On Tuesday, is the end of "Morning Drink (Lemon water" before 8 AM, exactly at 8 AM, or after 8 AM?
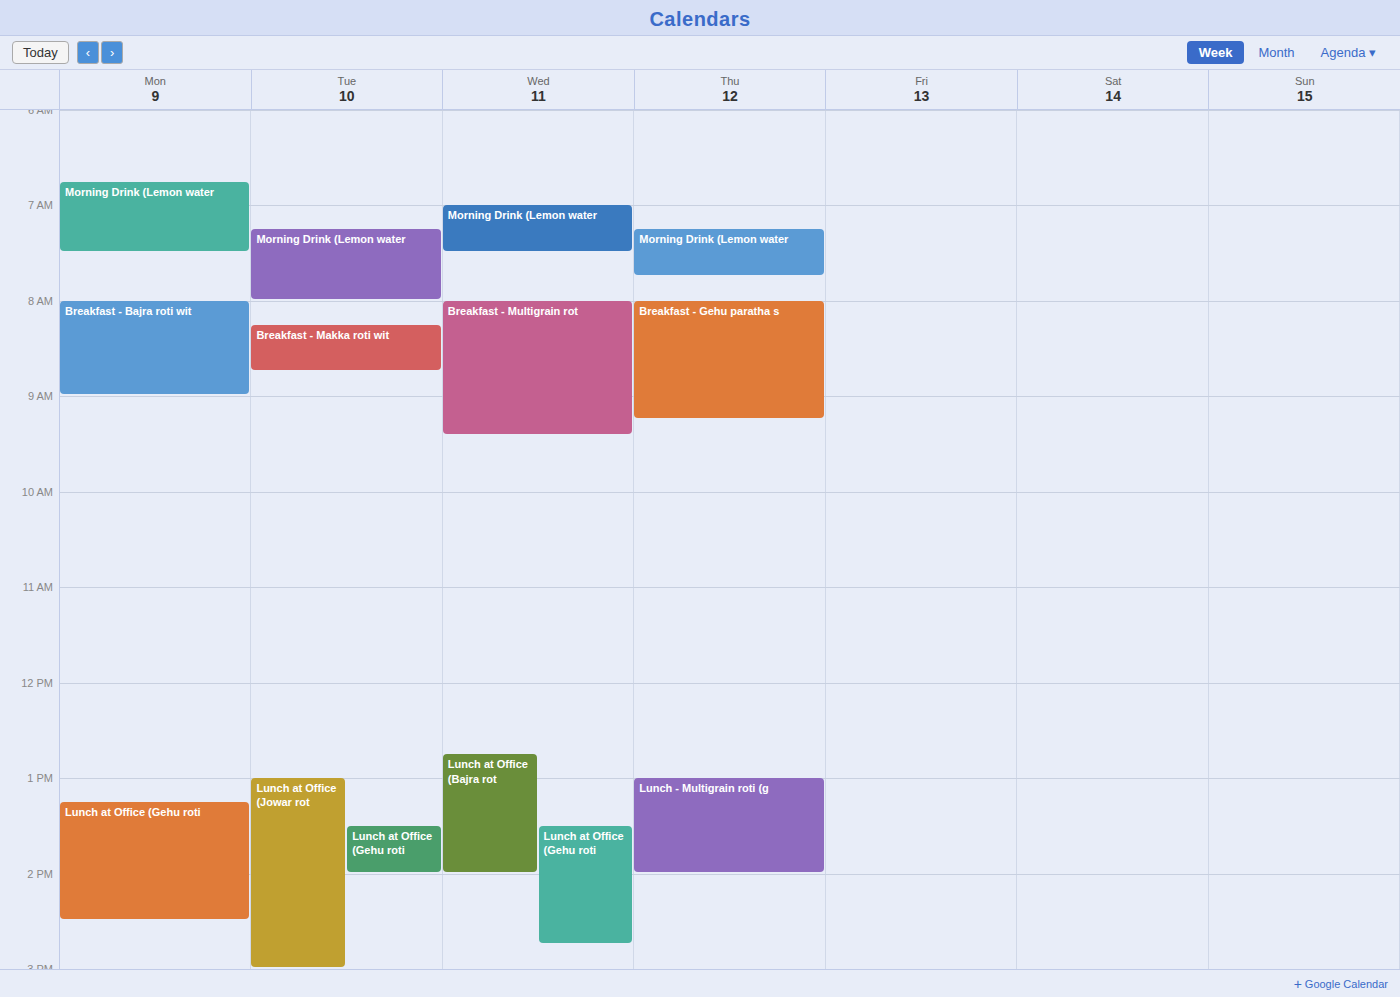
8:00 AM -- exactly at 8 AM, on the 8 AM line.